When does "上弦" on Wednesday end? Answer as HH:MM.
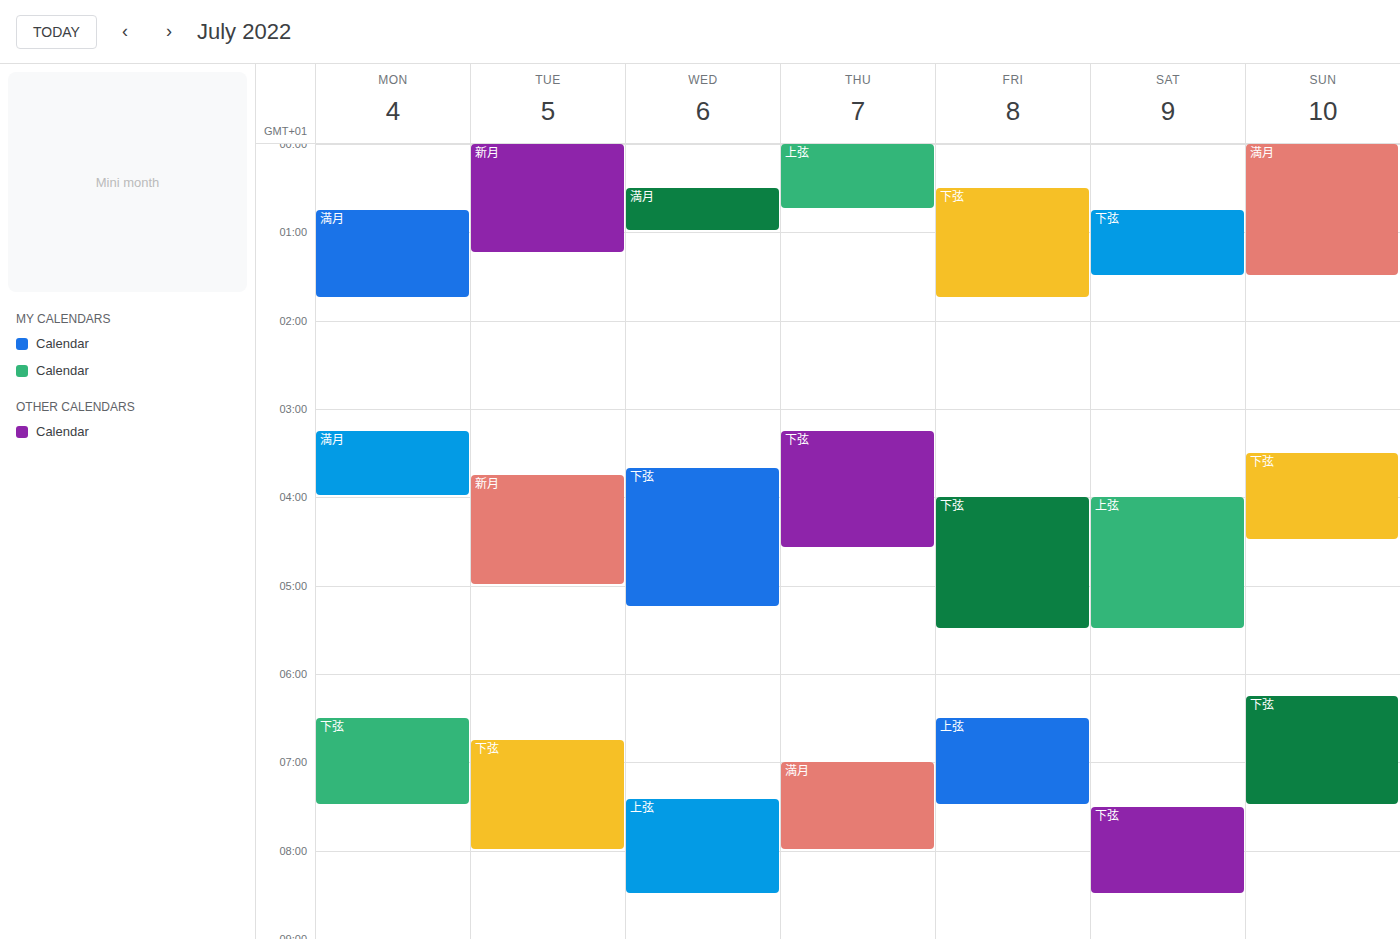
08:30